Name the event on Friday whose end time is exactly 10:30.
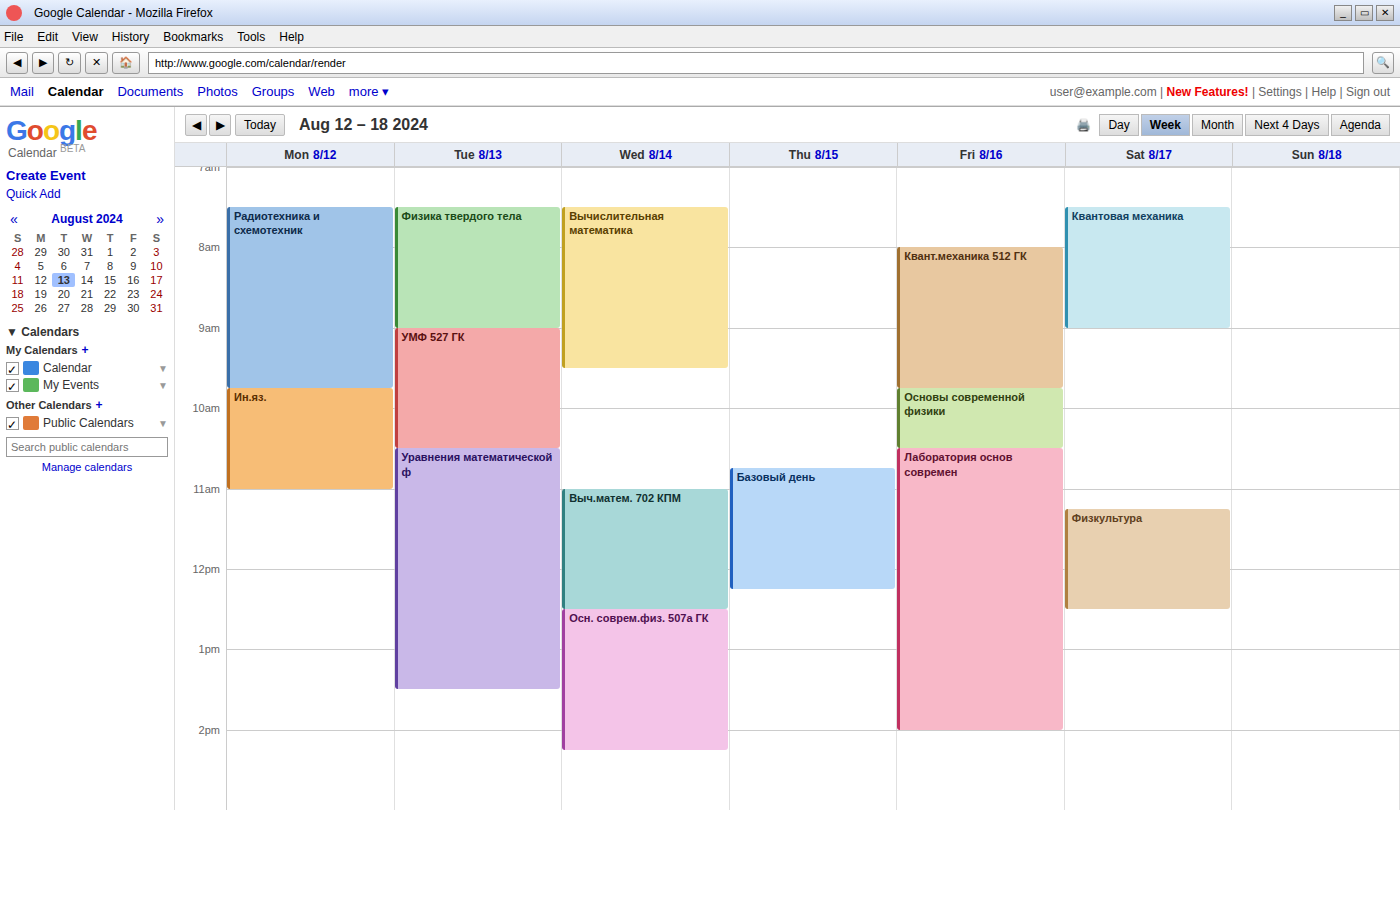
"Основы современной физики"